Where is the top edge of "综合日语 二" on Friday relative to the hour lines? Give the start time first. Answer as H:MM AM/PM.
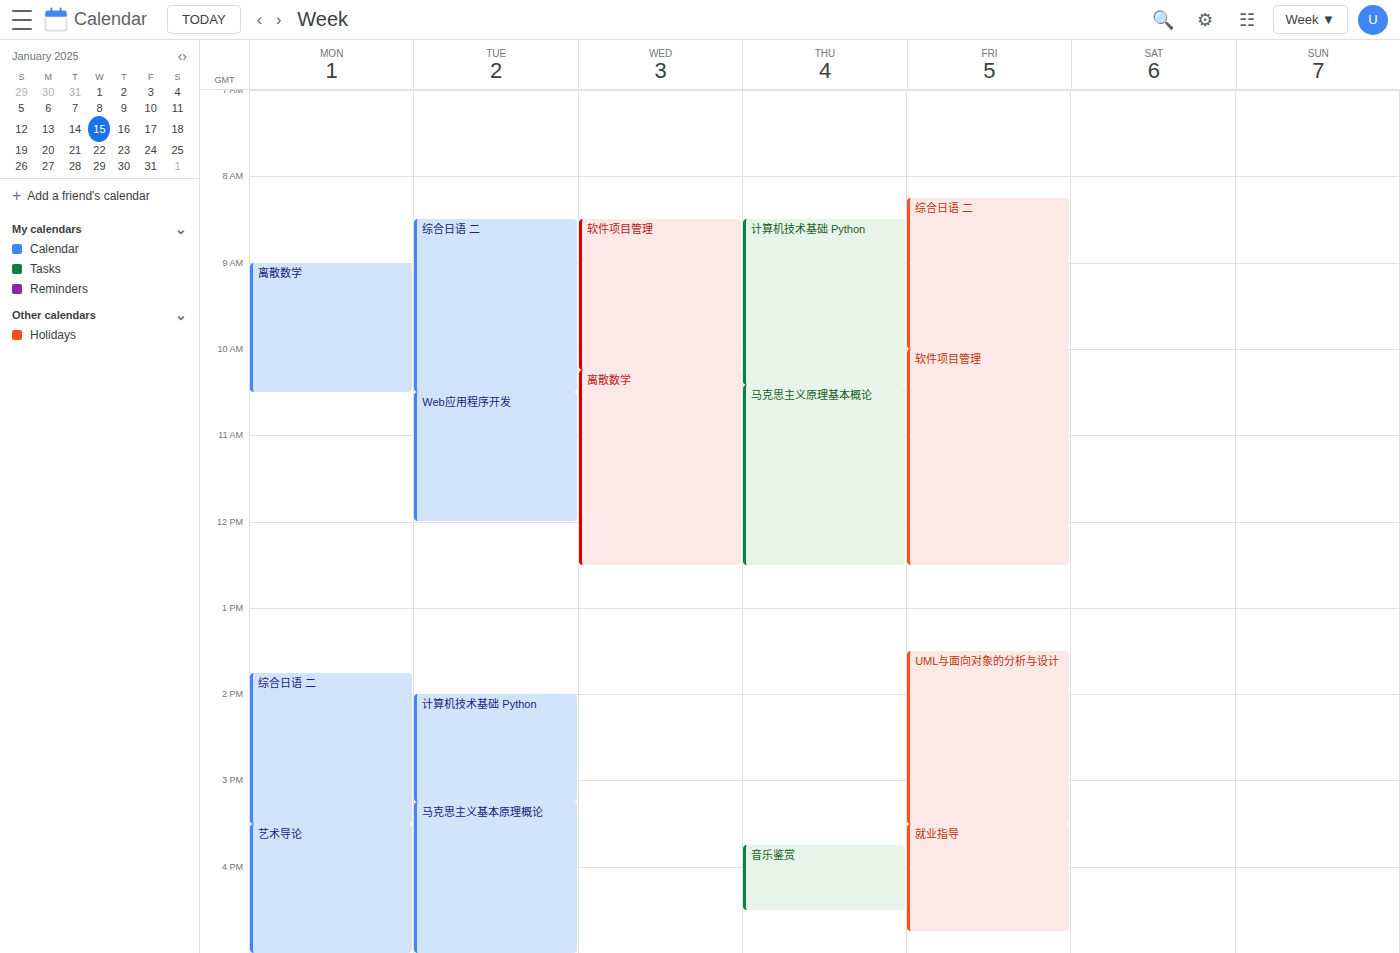
8:15 AM -- neither: a quarter of the way from the 8 AM line to the 9 AM line.